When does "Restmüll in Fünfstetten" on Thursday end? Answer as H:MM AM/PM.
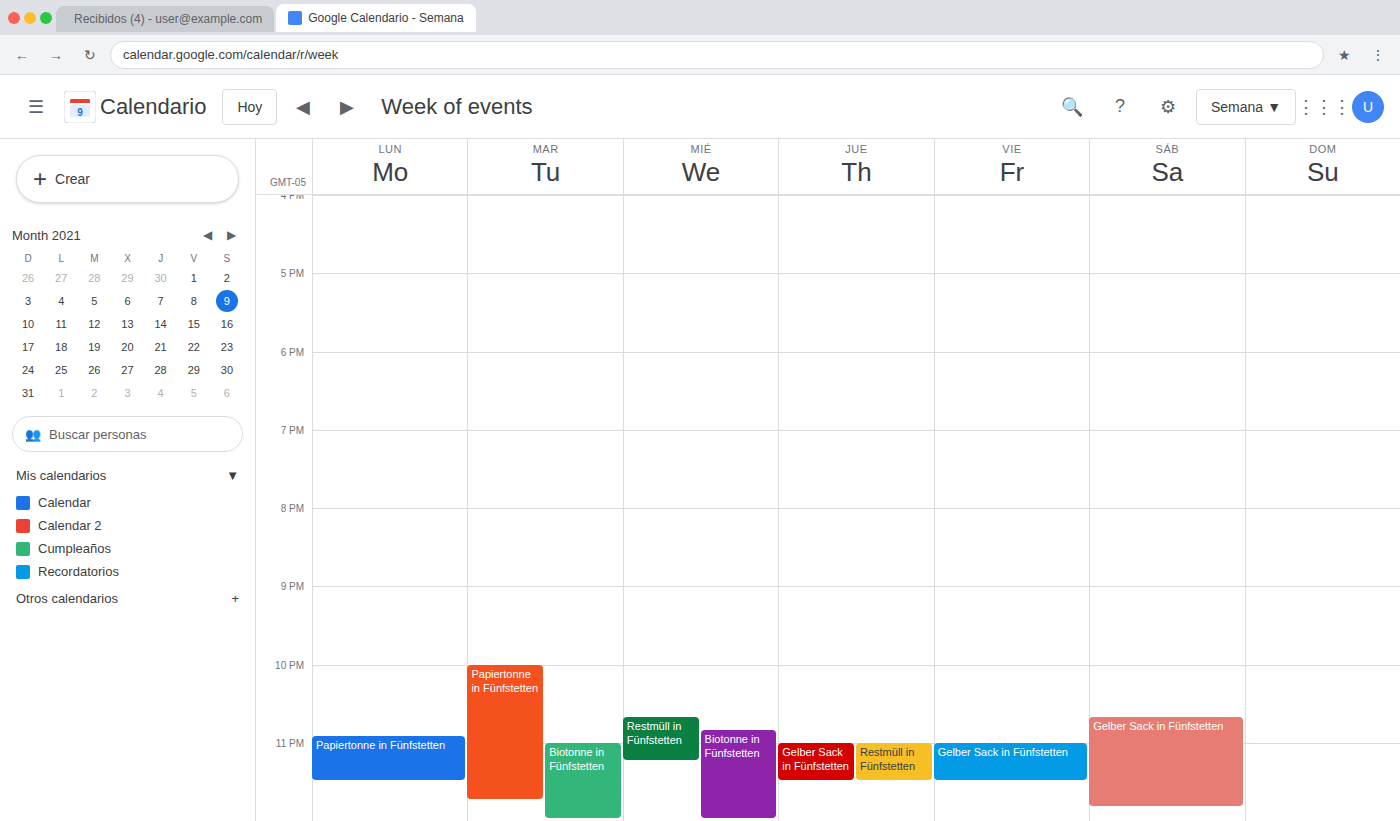
11:30 PM